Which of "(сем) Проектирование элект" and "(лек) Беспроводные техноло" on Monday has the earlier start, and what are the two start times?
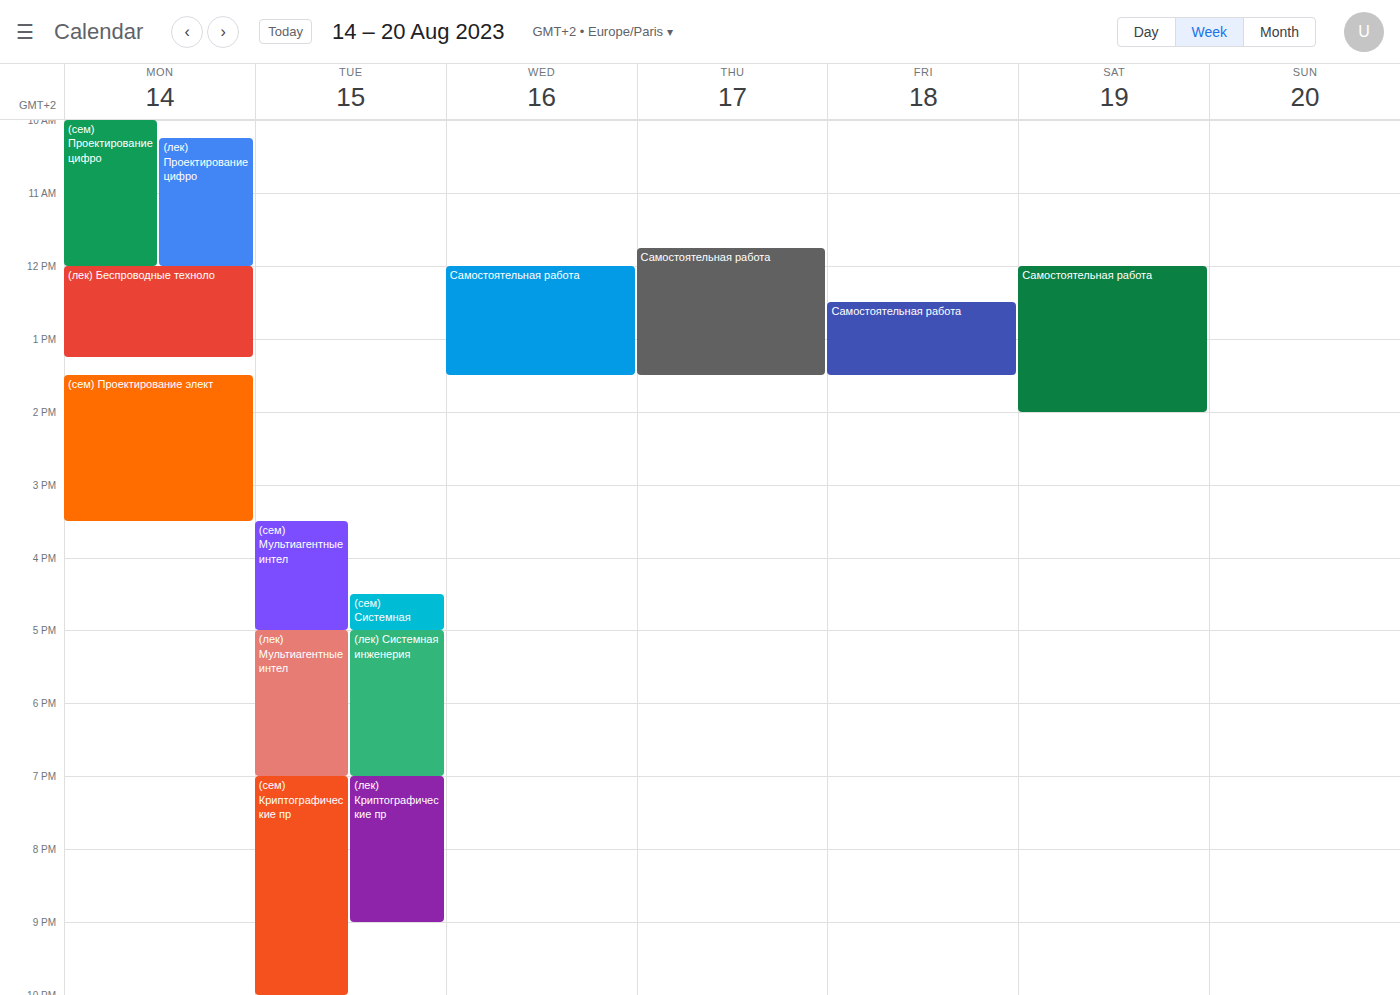
"(лек) Беспроводные техноло" 12:00 PM; "(сем) Проектирование элект" 1:30 PM.